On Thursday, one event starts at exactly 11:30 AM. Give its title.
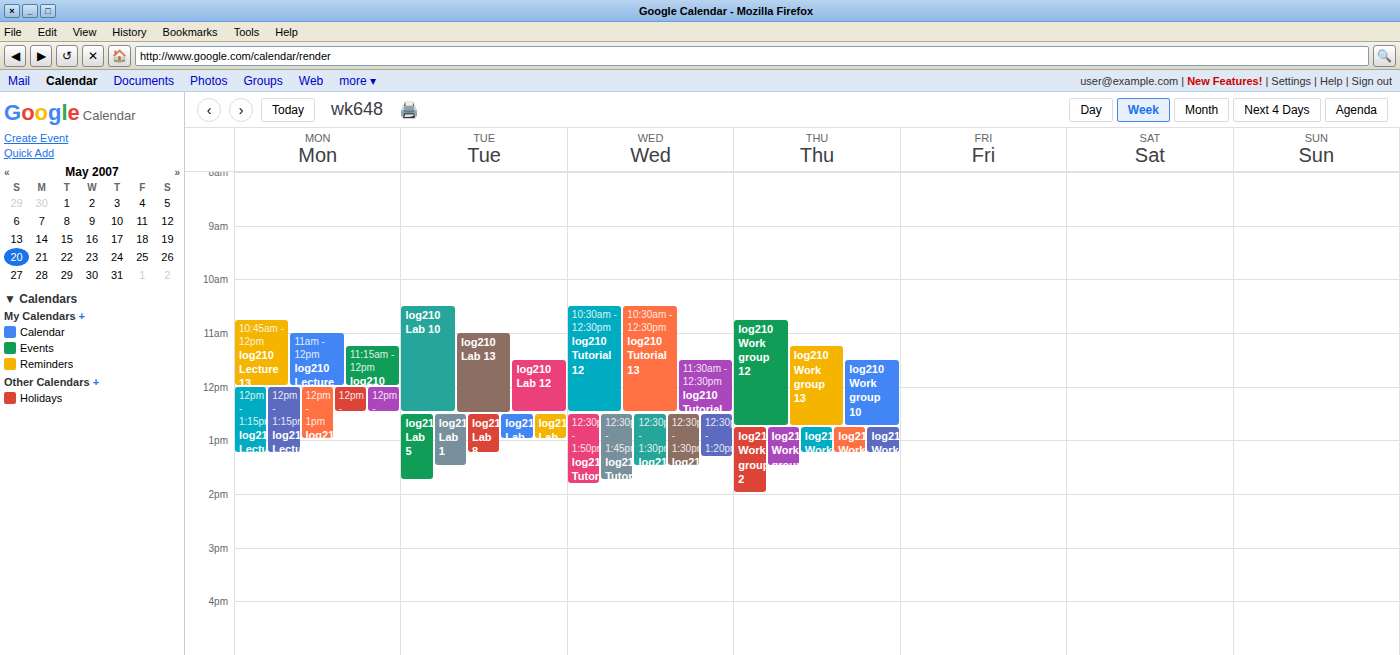
"log210 Work group 10"